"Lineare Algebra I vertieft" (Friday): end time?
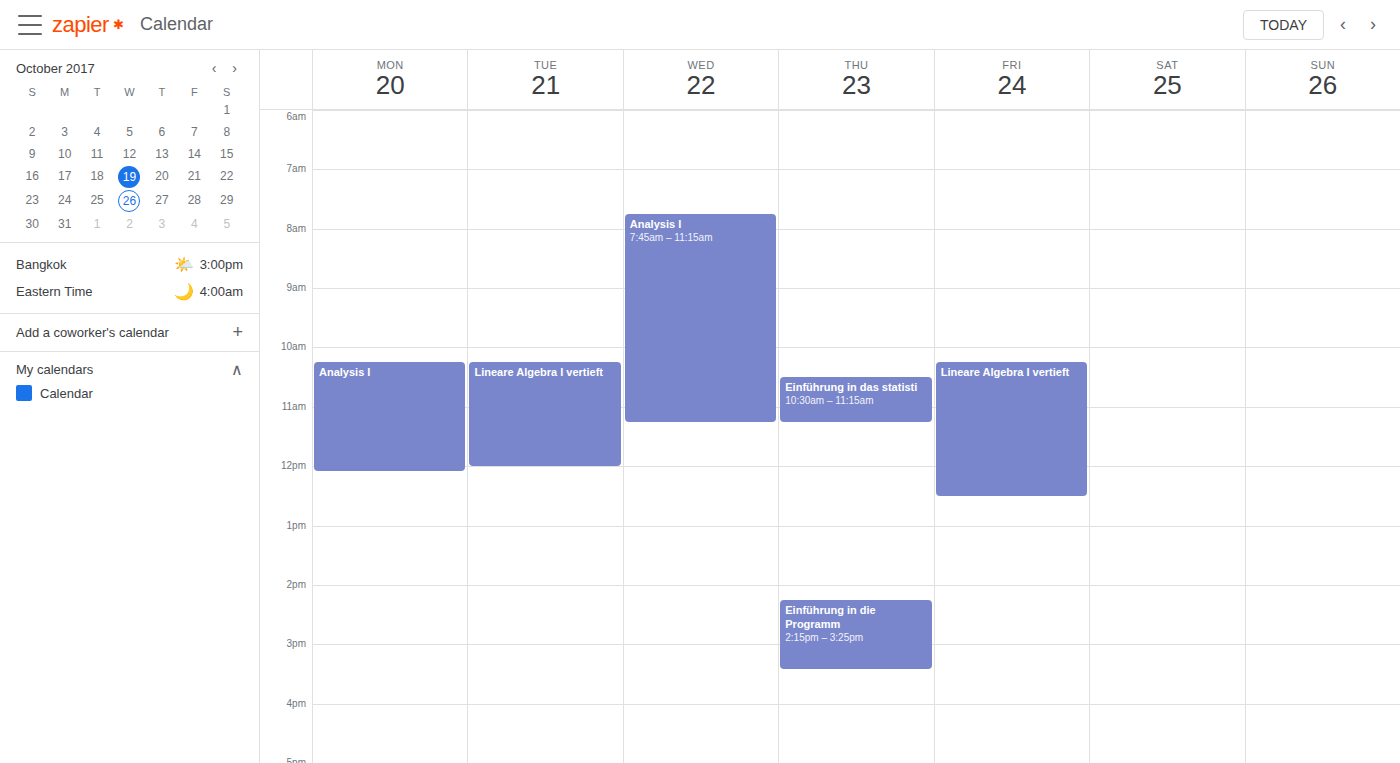
12:30 PM